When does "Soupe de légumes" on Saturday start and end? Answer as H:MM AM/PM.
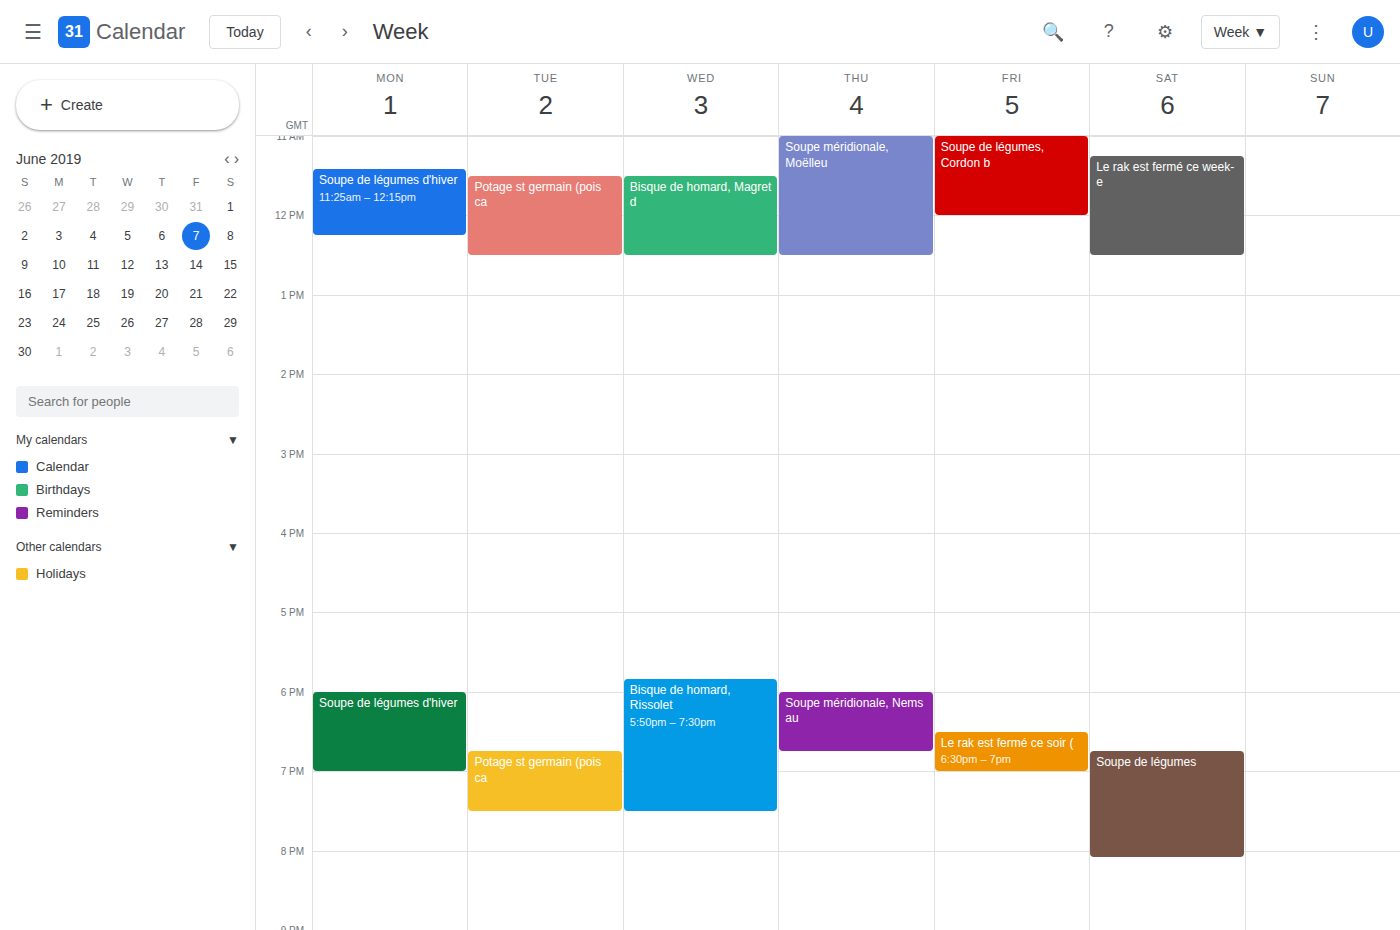
6:45 PM to 8:05 PM